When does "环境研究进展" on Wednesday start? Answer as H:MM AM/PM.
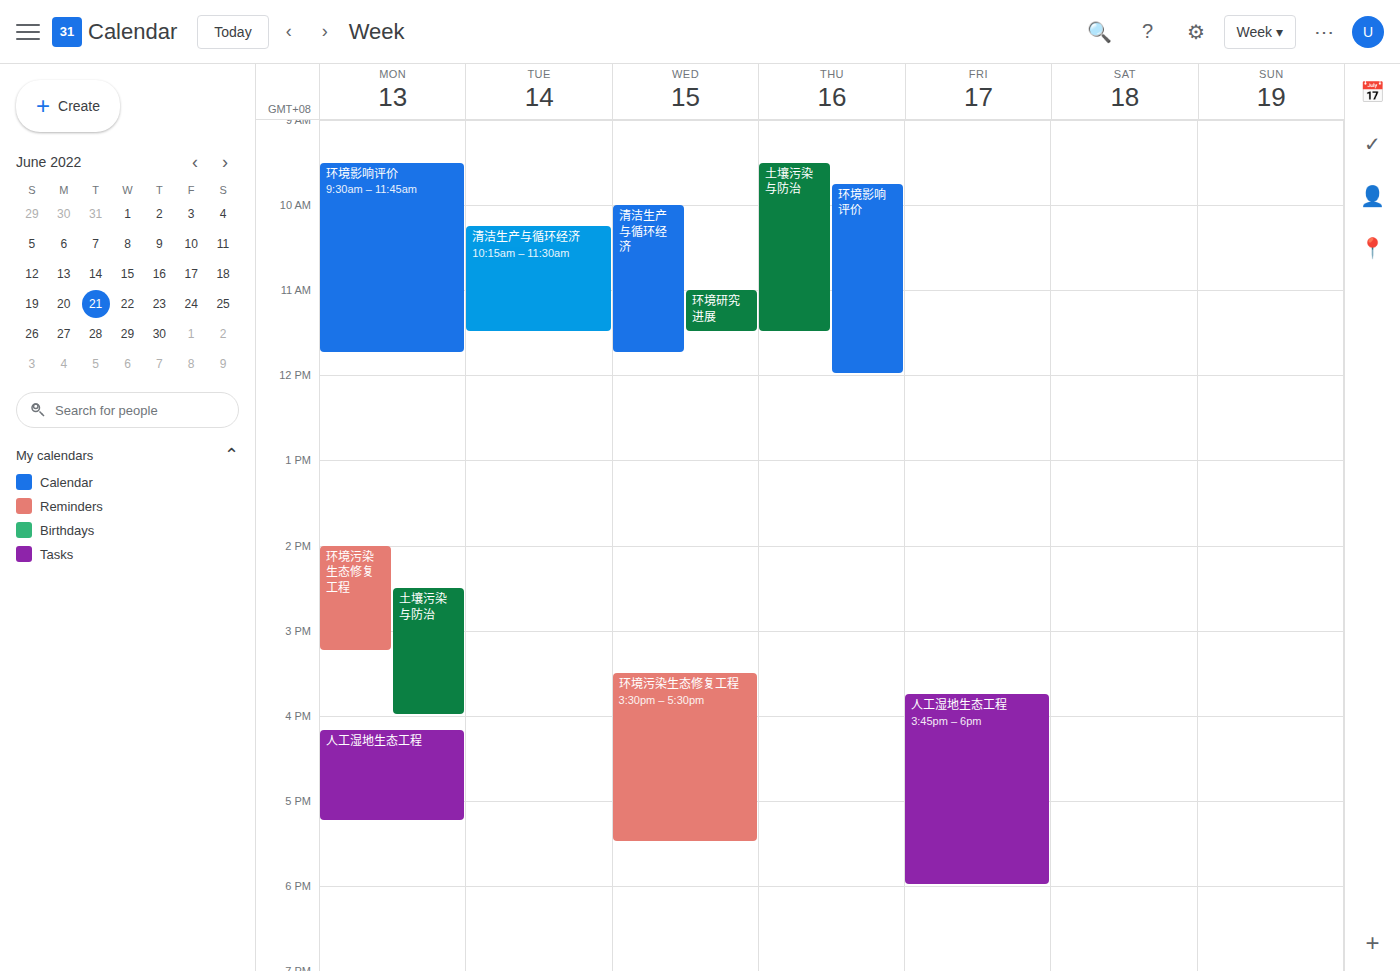
11:00 AM